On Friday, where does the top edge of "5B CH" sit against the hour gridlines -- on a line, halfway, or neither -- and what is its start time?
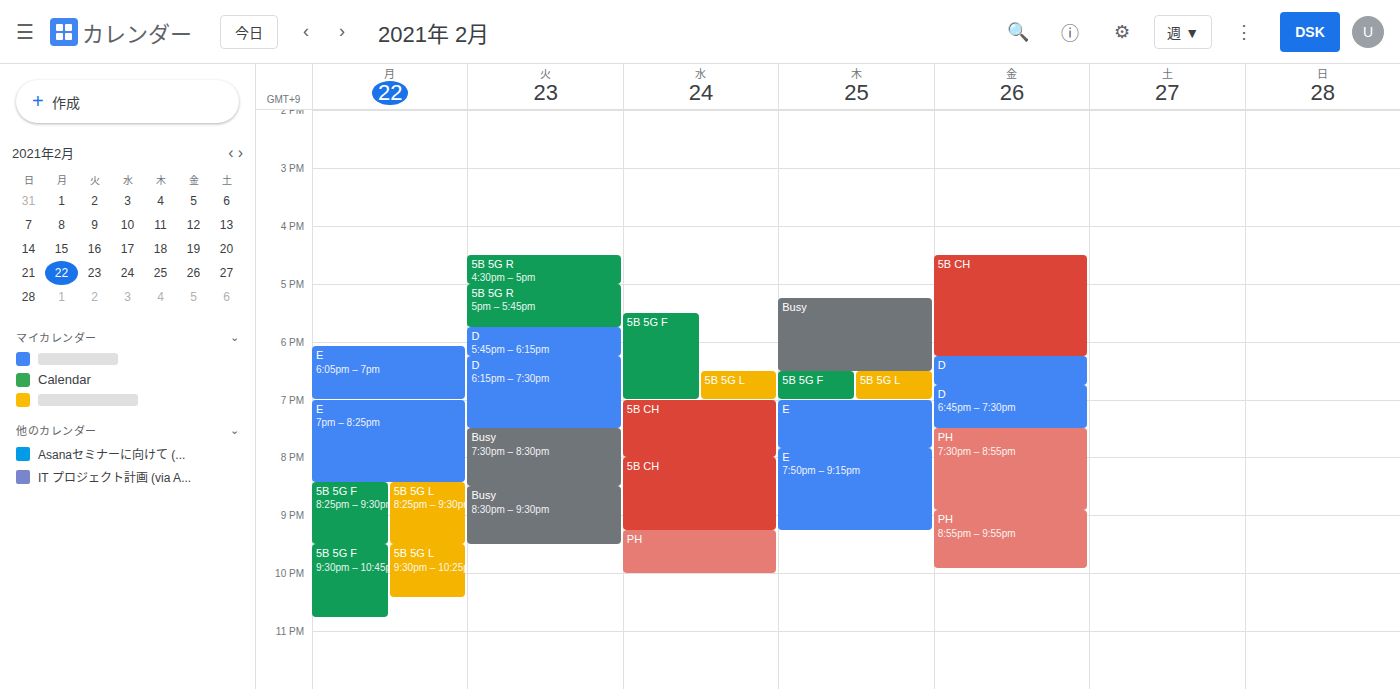
16:30 -- halfway between the 16:00 and 17:00 lines.